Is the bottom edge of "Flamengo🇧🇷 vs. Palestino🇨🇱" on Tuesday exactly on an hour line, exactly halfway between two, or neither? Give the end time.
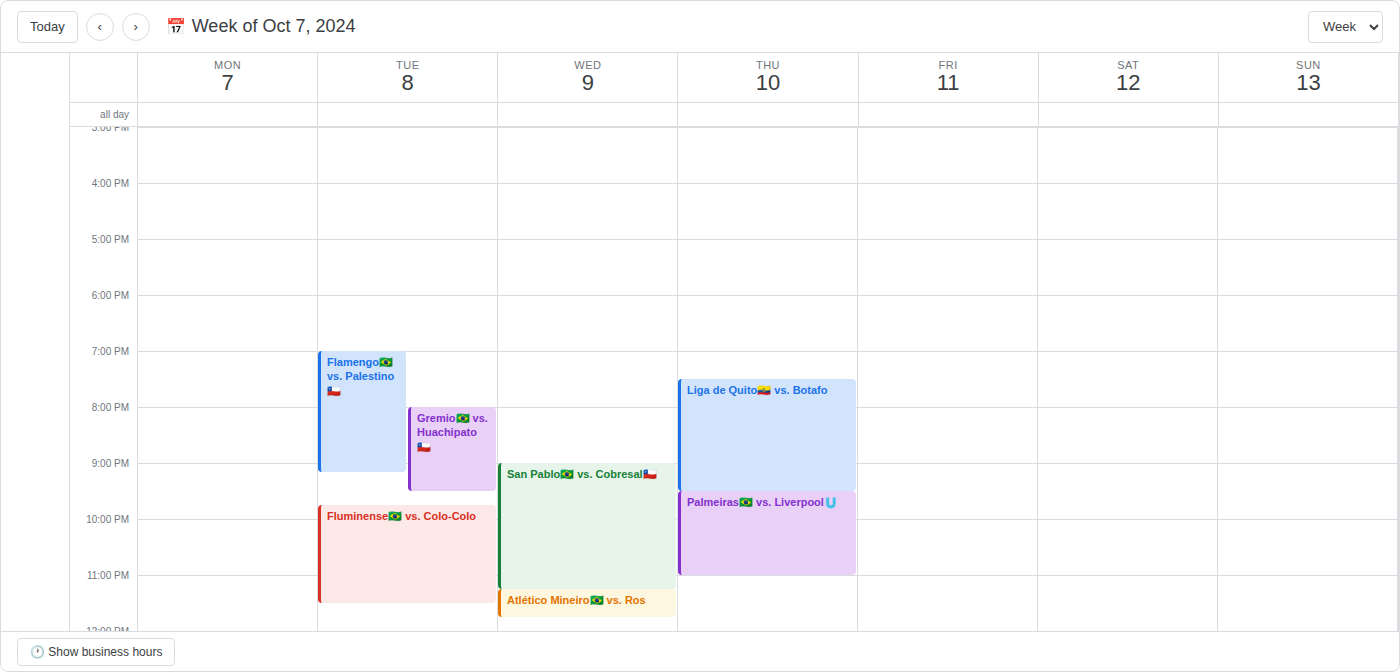
9:10 PM -- neither: 10 minutes below the 9 PM line and 50 minutes above the 10 PM line.